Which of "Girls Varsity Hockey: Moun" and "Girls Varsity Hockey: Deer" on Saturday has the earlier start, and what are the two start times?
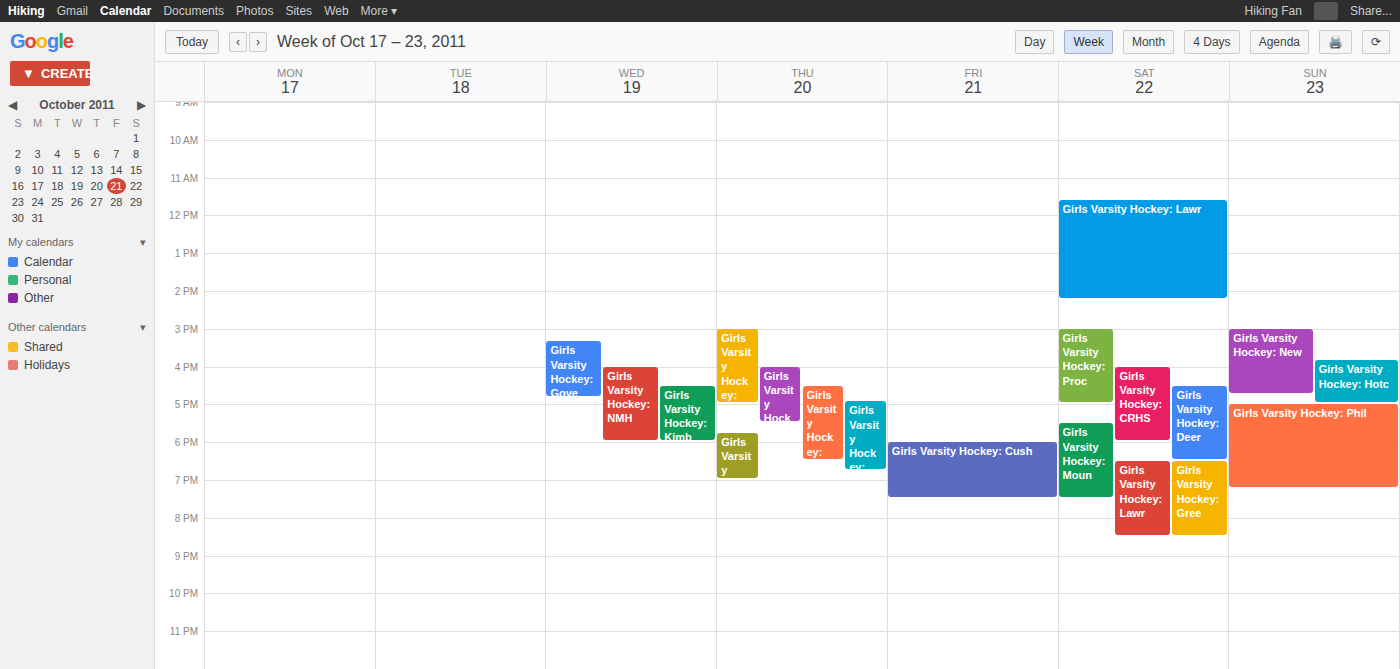
"Girls Varsity Hockey: Deer" 4:30 PM; "Girls Varsity Hockey: Moun" 5:30 PM.